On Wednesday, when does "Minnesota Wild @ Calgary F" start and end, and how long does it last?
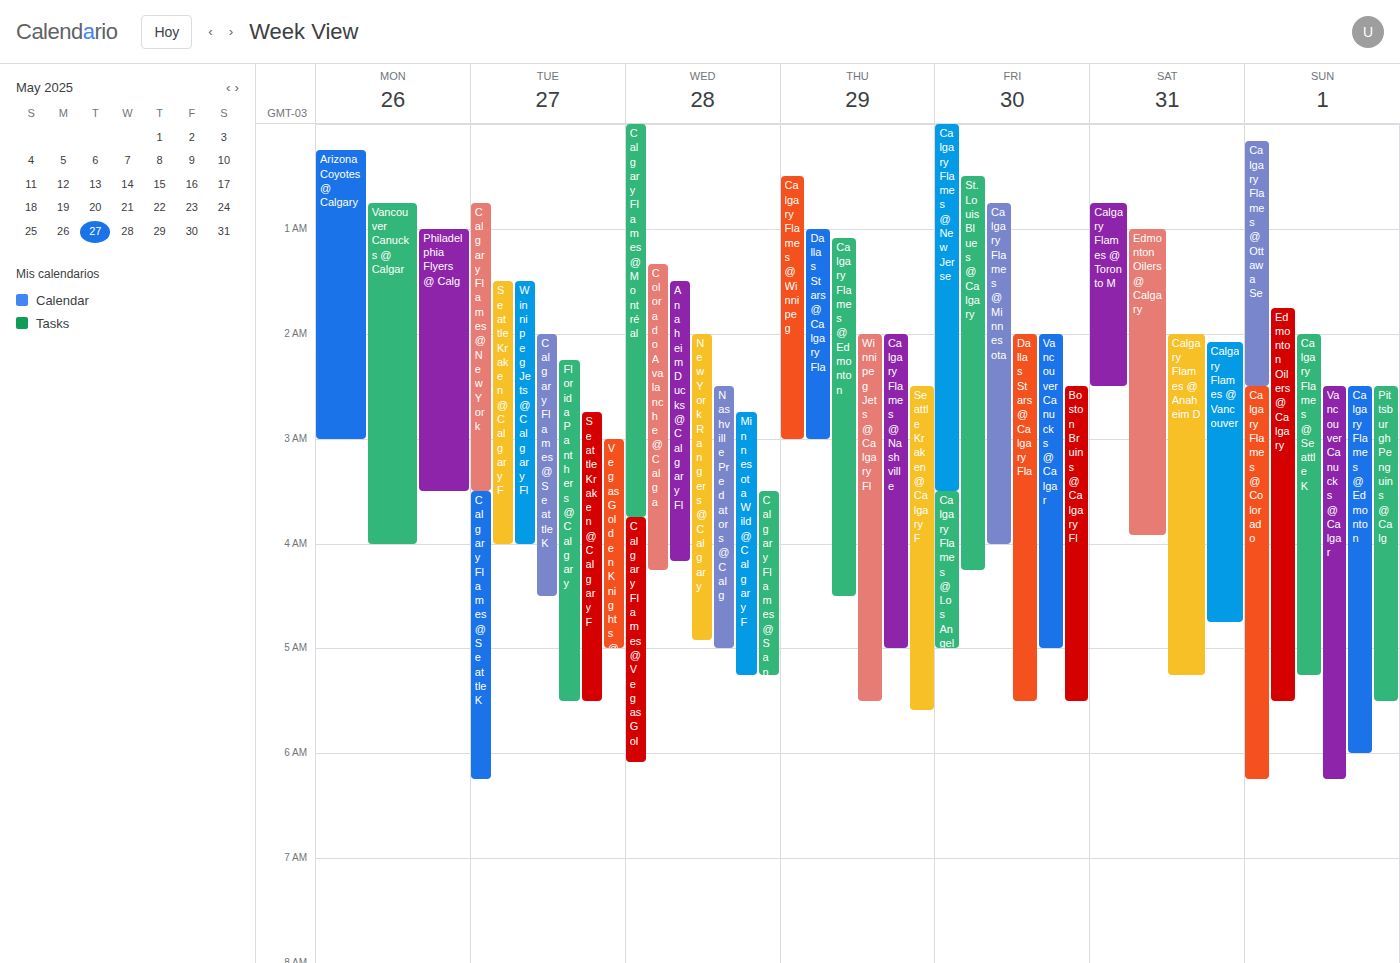
2:45 AM to 5:15 AM, 2 hours 30 minutes